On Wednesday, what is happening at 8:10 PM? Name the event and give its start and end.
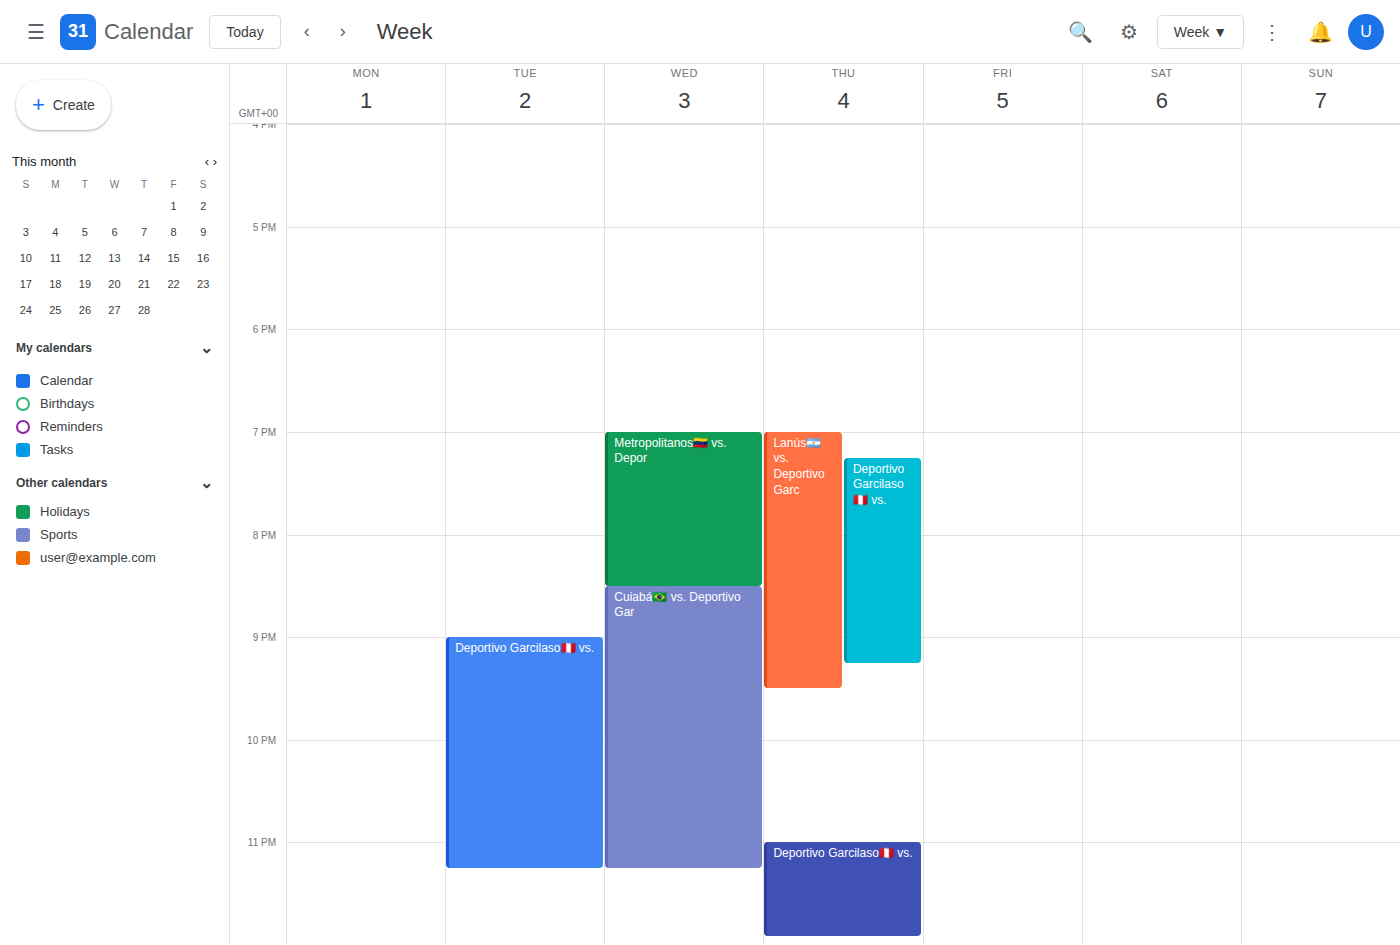
"Metropolitanos🇻🇪 vs. Depor", 7:00 PM to 8:30 PM